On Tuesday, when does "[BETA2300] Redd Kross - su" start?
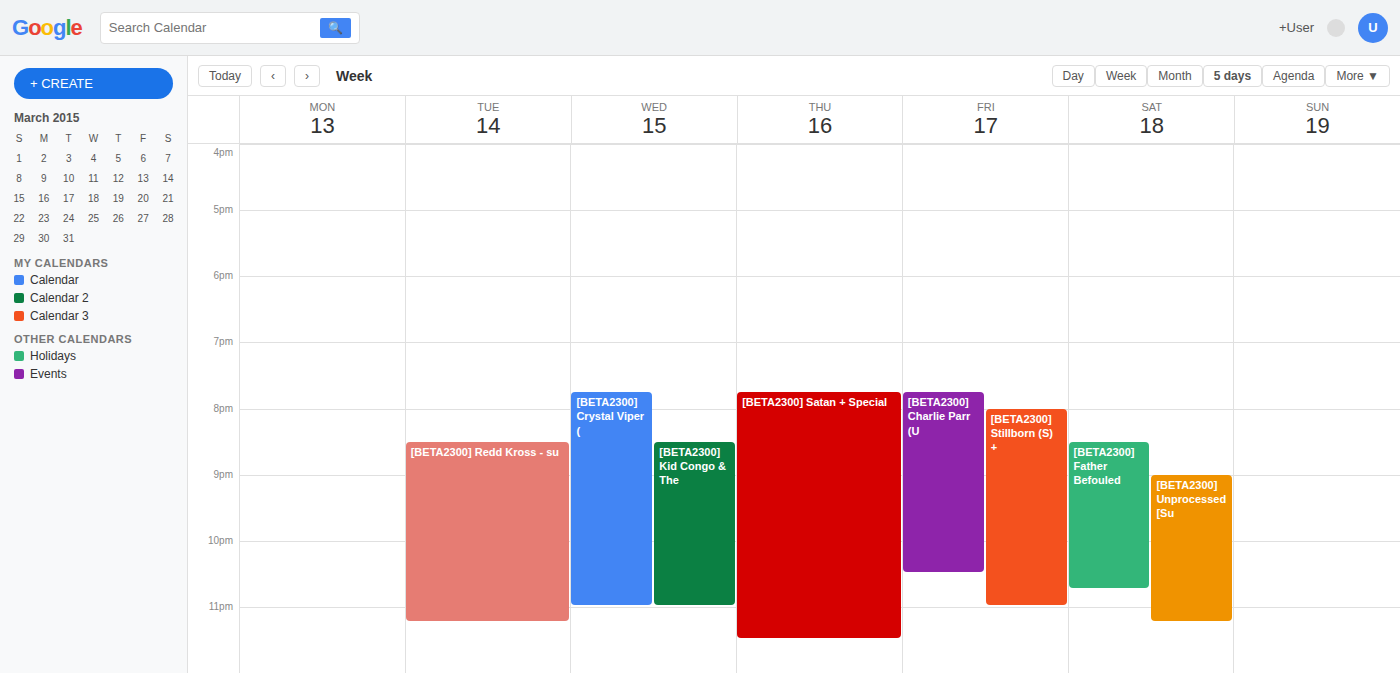
8:30 PM